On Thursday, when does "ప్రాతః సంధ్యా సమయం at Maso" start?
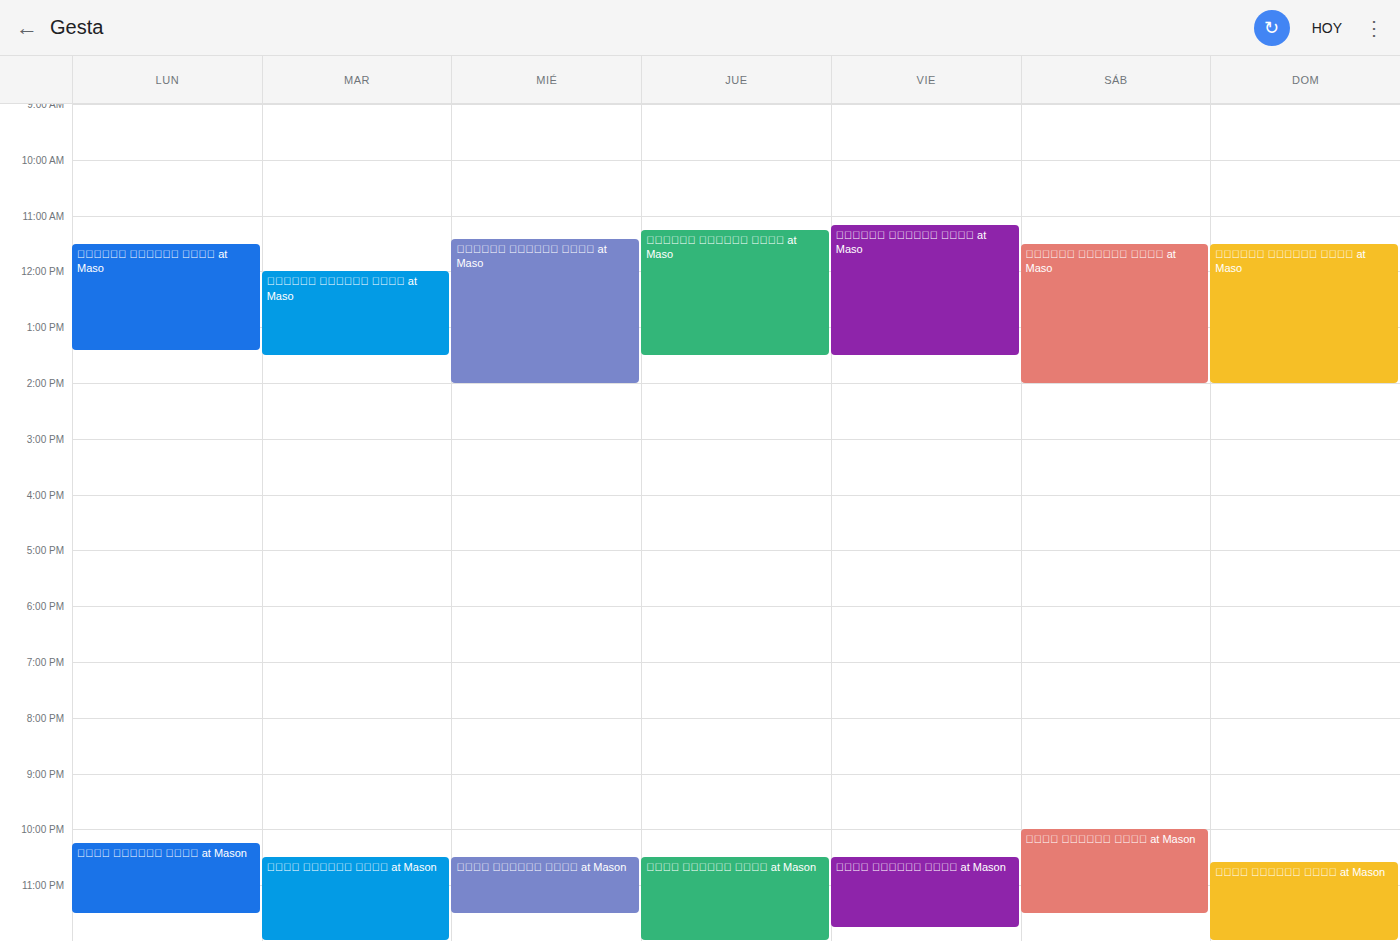
11:15 AM